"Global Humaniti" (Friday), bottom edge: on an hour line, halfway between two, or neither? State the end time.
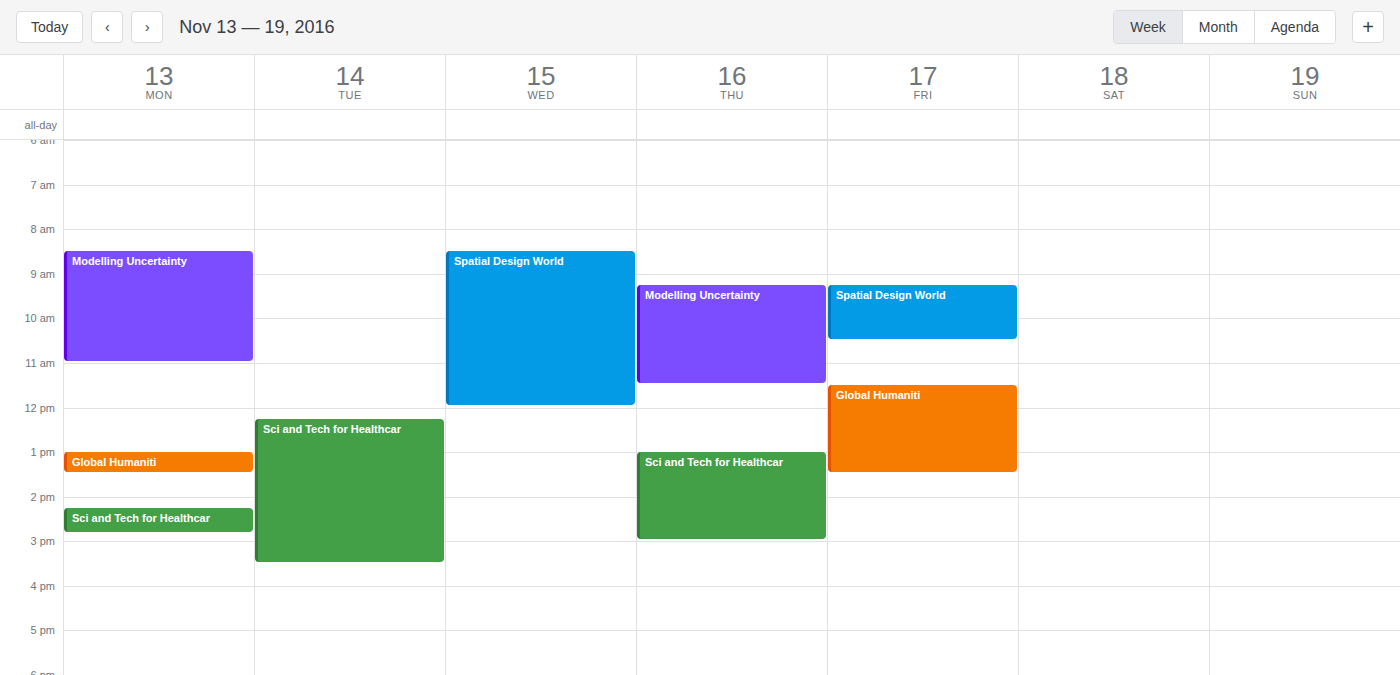
13:30 -- halfway between the 13:00 and 14:00 lines.